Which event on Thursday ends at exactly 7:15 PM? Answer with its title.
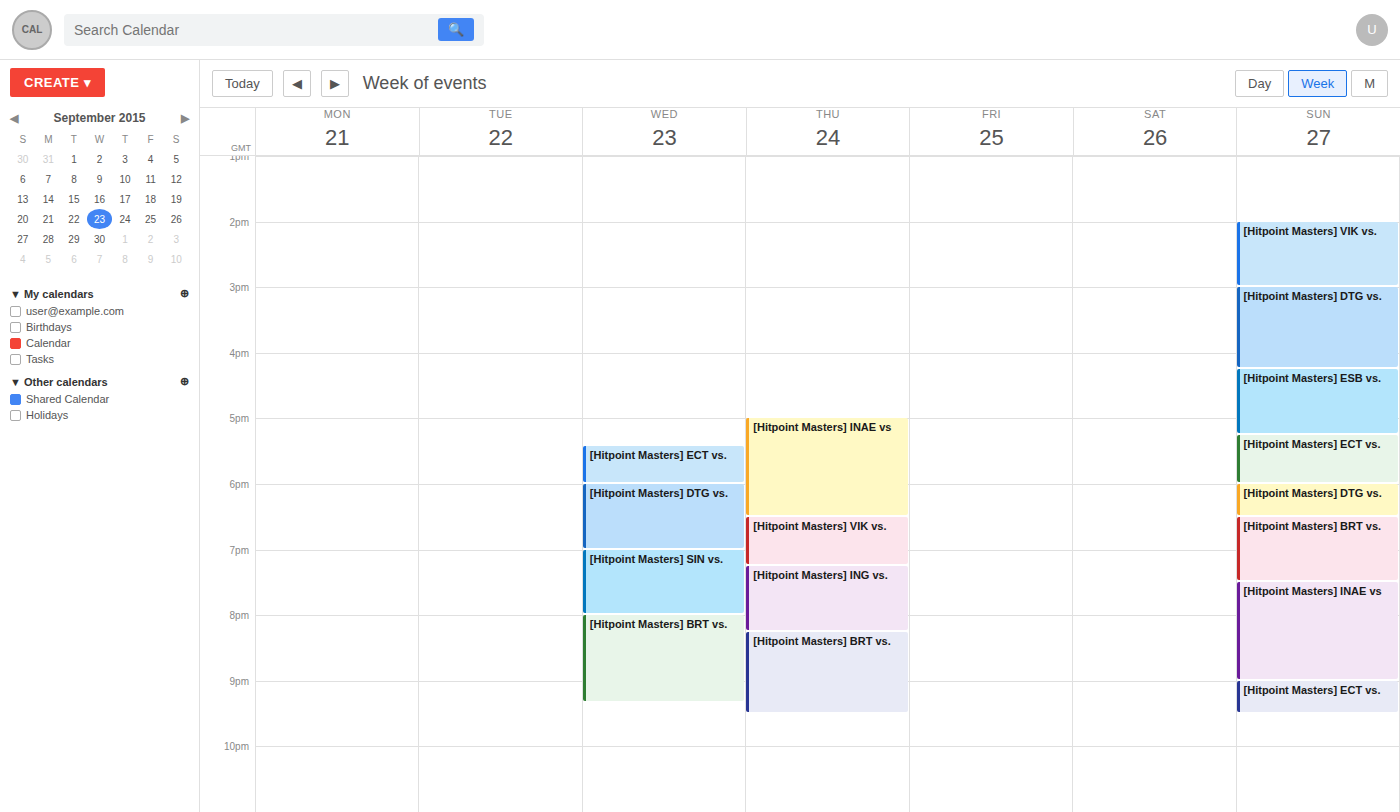
"[Hitpoint Masters] VIK vs."